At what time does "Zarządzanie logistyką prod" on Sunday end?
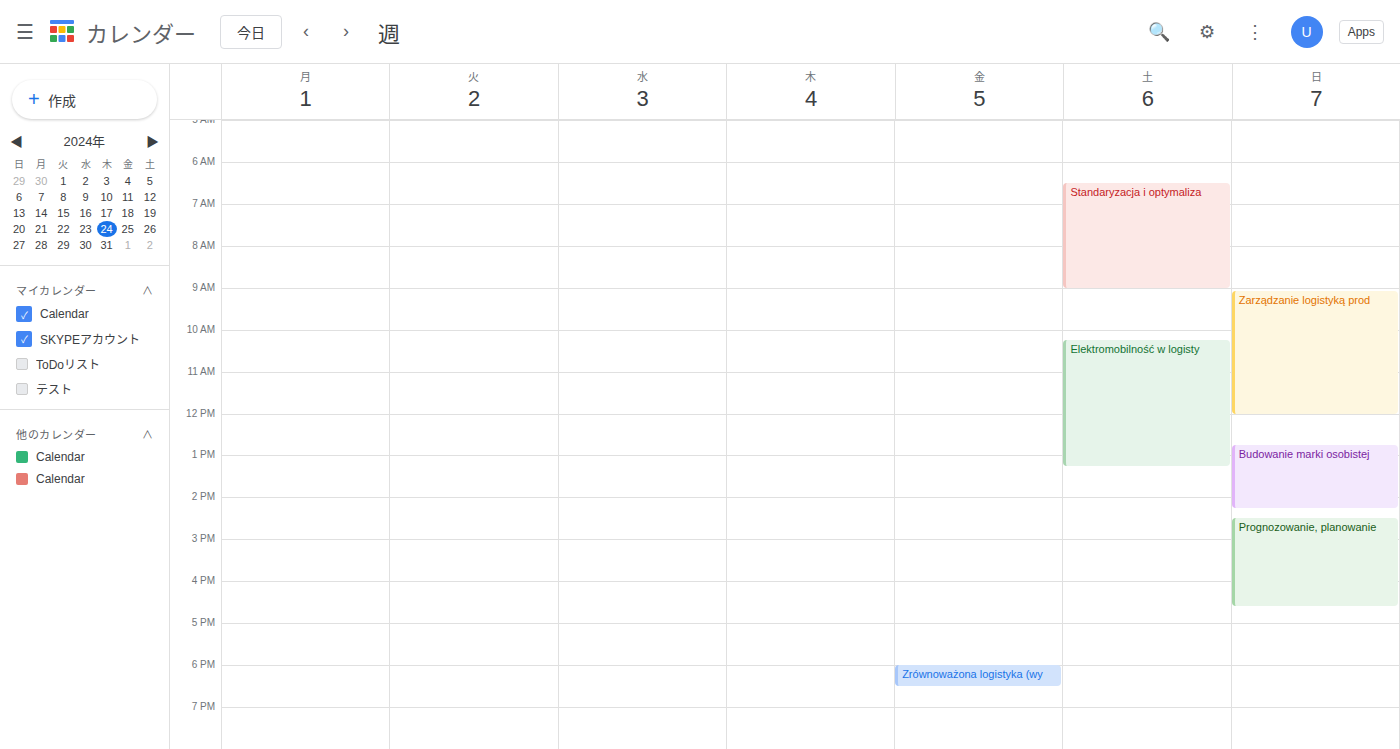
12:00 PM